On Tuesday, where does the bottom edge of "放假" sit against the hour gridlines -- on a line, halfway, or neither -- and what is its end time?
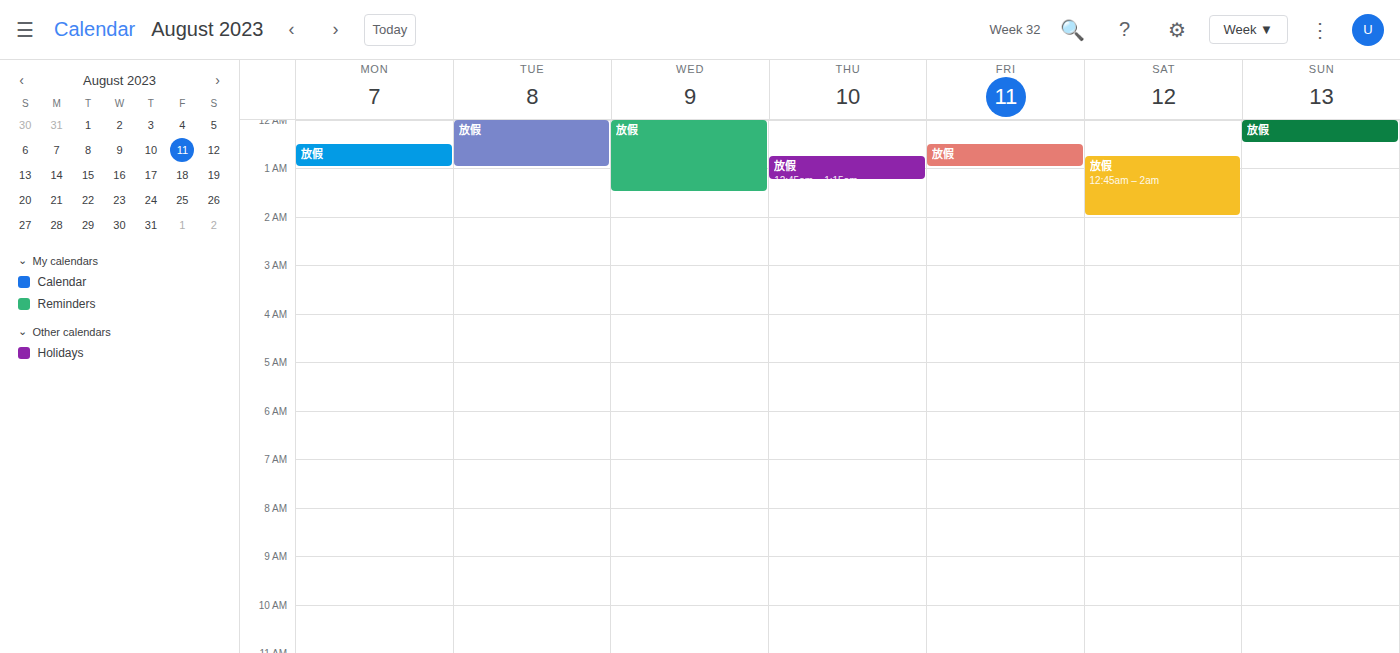
1:00 AM -- exactly on the 1 AM line.